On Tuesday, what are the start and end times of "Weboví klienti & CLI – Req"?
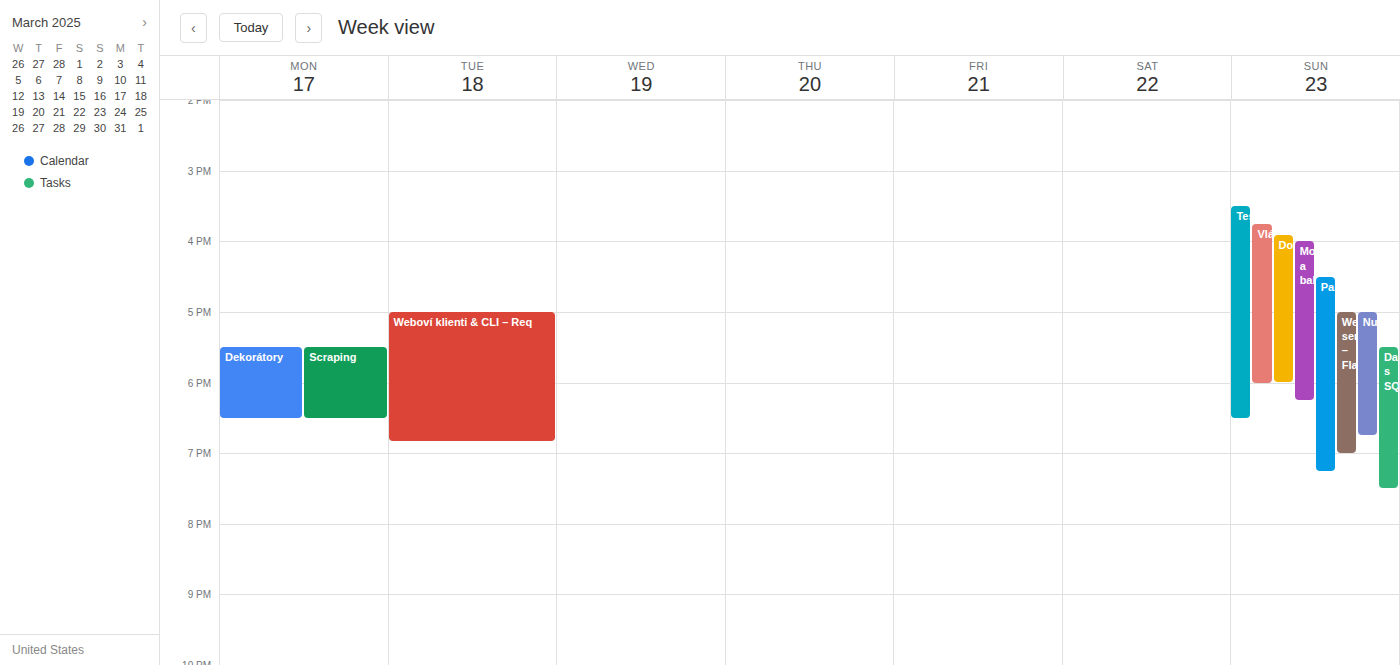
5:00 PM to 6:50 PM